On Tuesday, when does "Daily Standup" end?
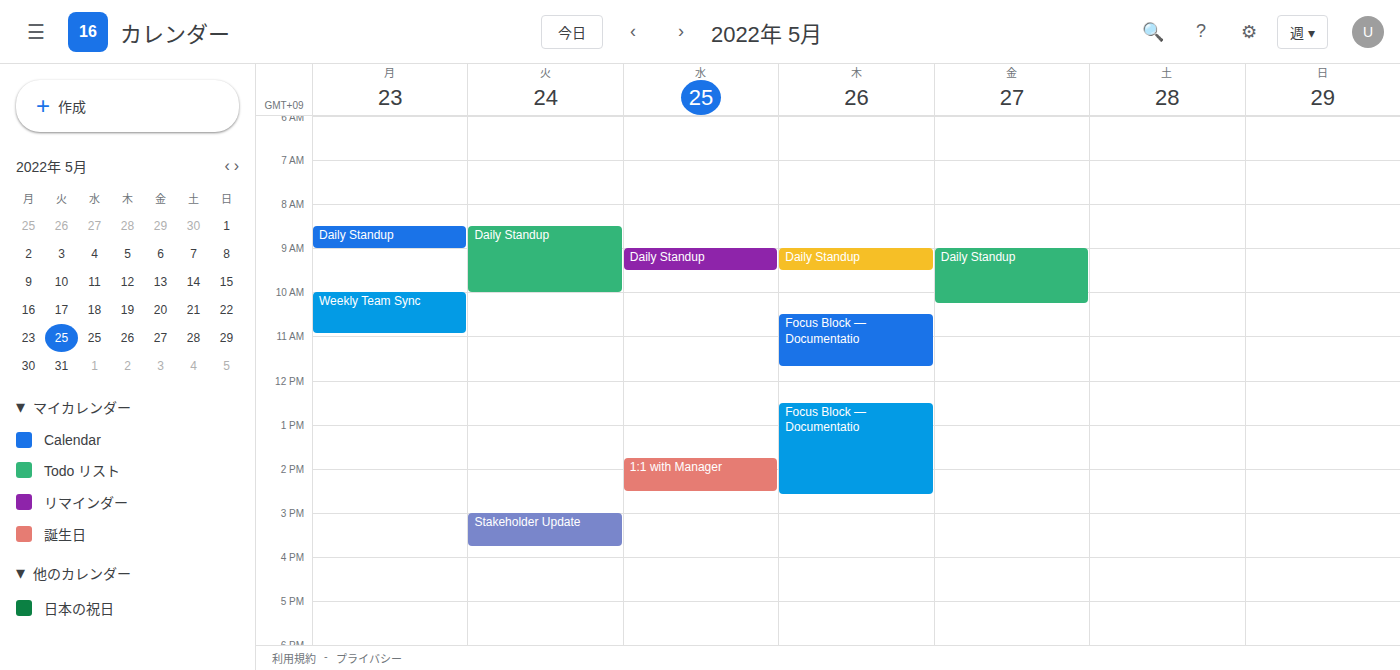
10:00 AM